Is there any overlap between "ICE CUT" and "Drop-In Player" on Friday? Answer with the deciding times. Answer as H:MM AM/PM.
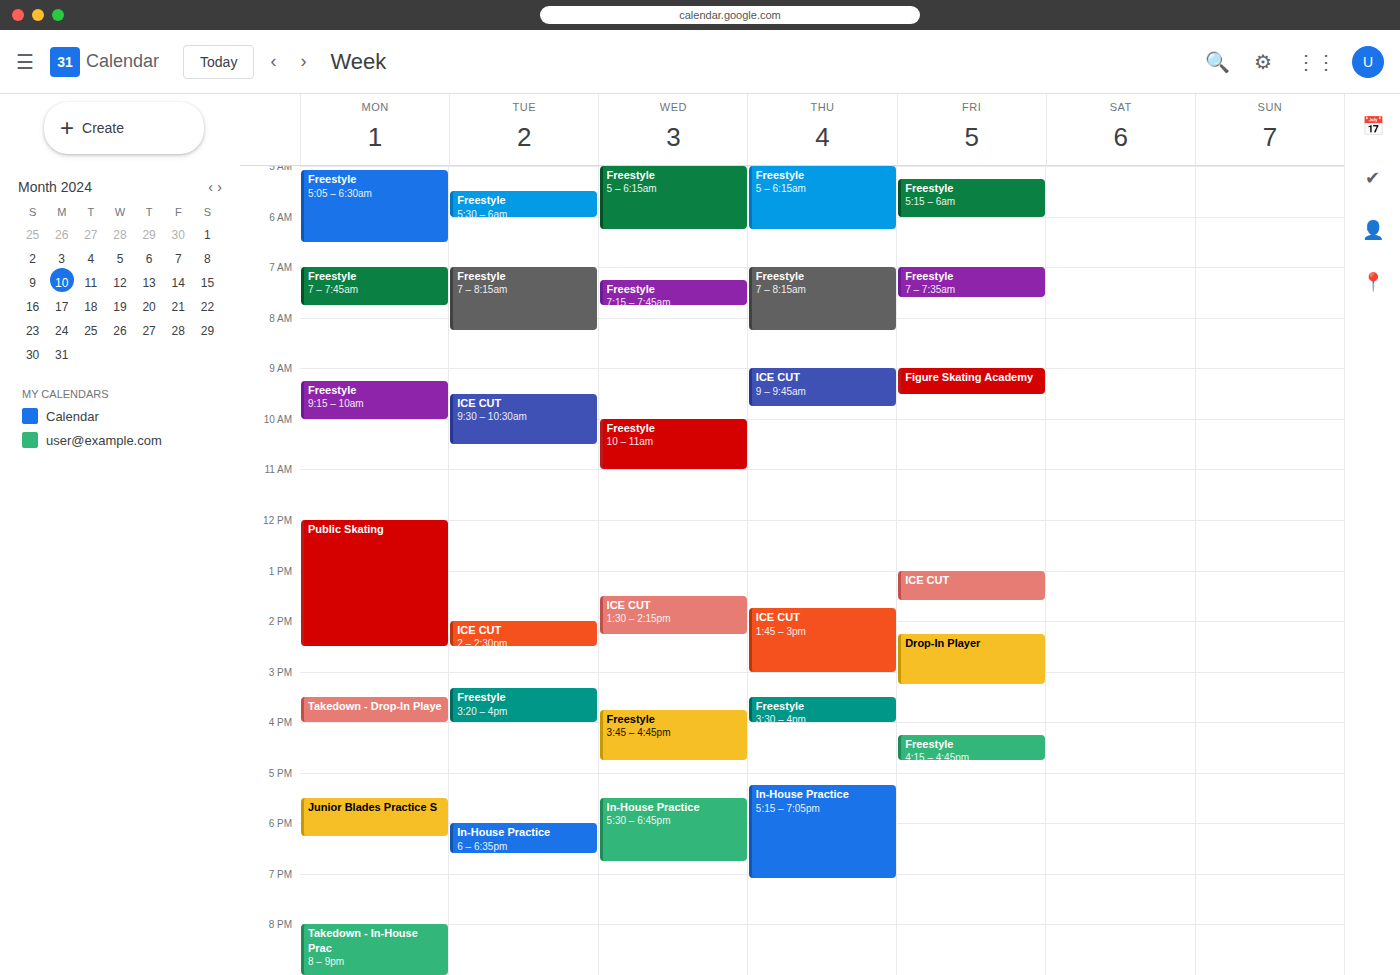
"ICE CUT" ends at 1:35 PM and "Drop-In Player" starts at 2:15 PM -- no overlap.